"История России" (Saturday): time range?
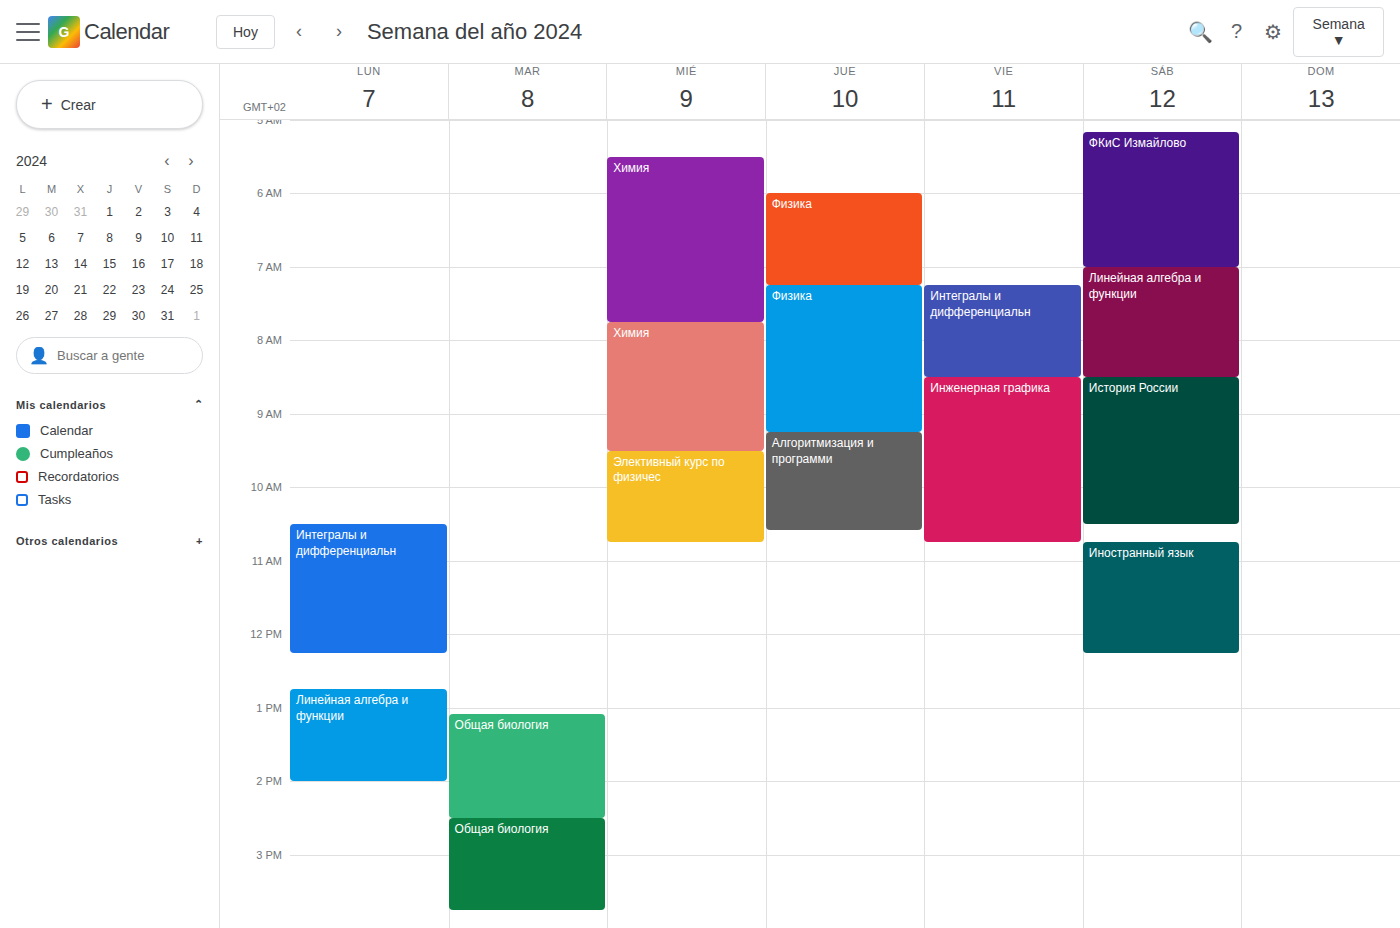
8:30 AM to 10:30 AM